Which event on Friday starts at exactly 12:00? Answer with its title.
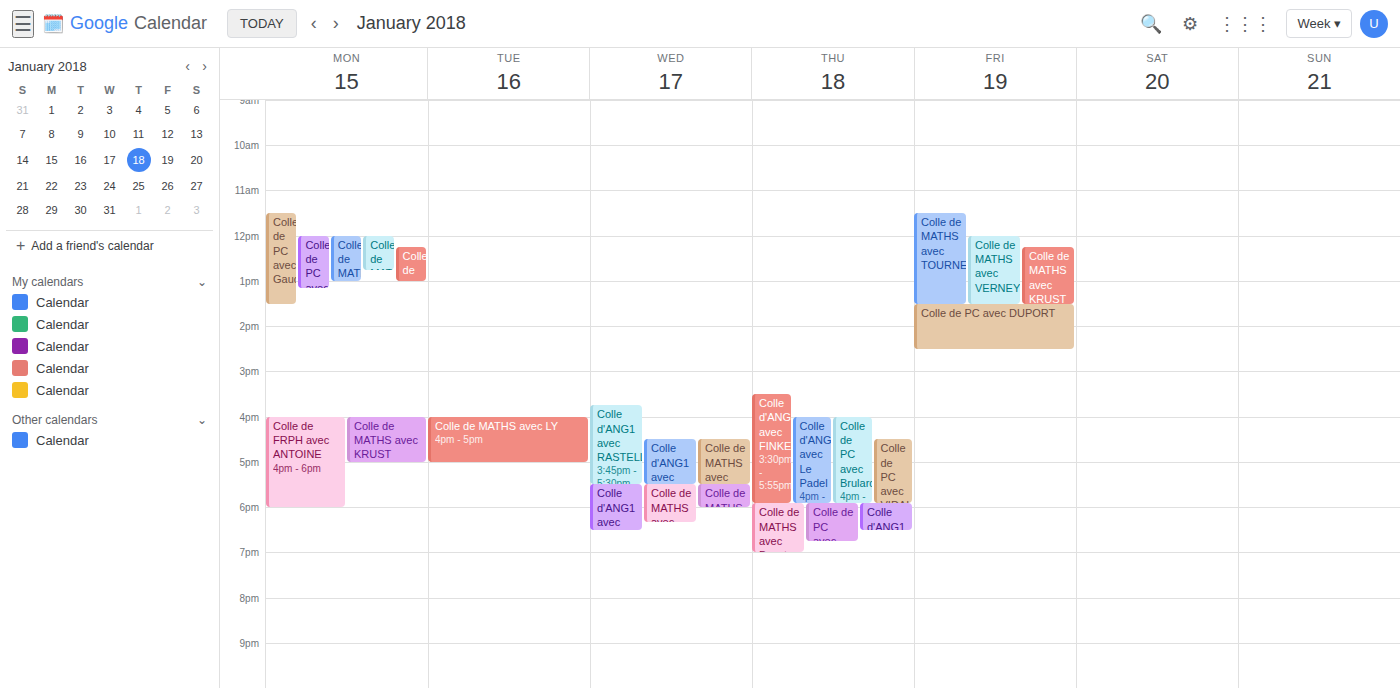
"Colle de MATHS avec VERNEY"